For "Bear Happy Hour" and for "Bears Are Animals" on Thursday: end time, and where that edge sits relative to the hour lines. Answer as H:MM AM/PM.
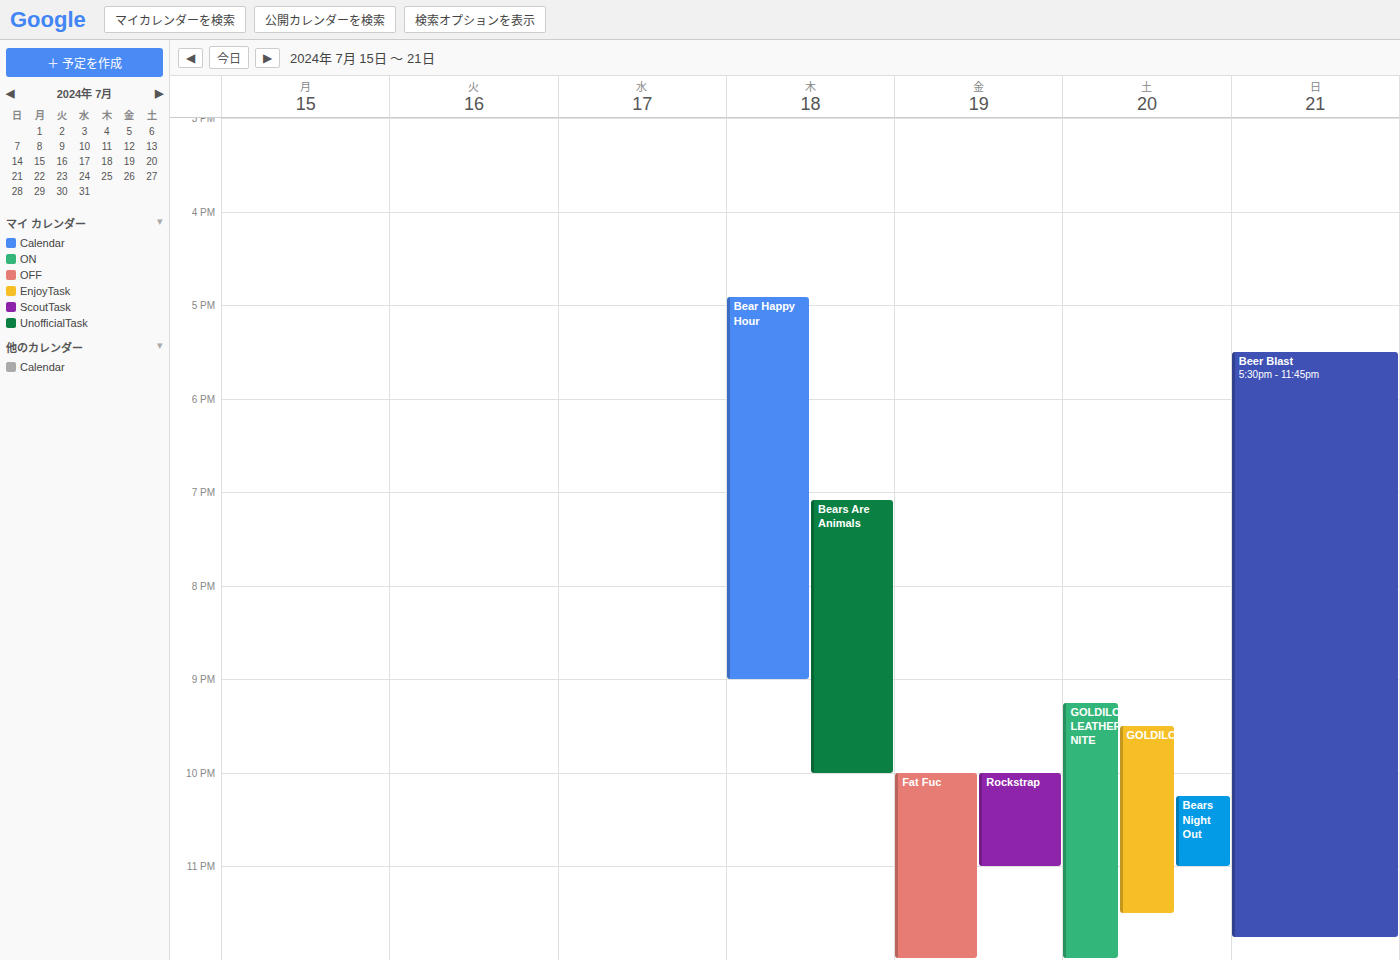
"Bear Happy Hour": 9:00 PM, exactly on the 9 PM line. "Bears Are Animals": 10:00 PM, exactly on the 10 PM line.